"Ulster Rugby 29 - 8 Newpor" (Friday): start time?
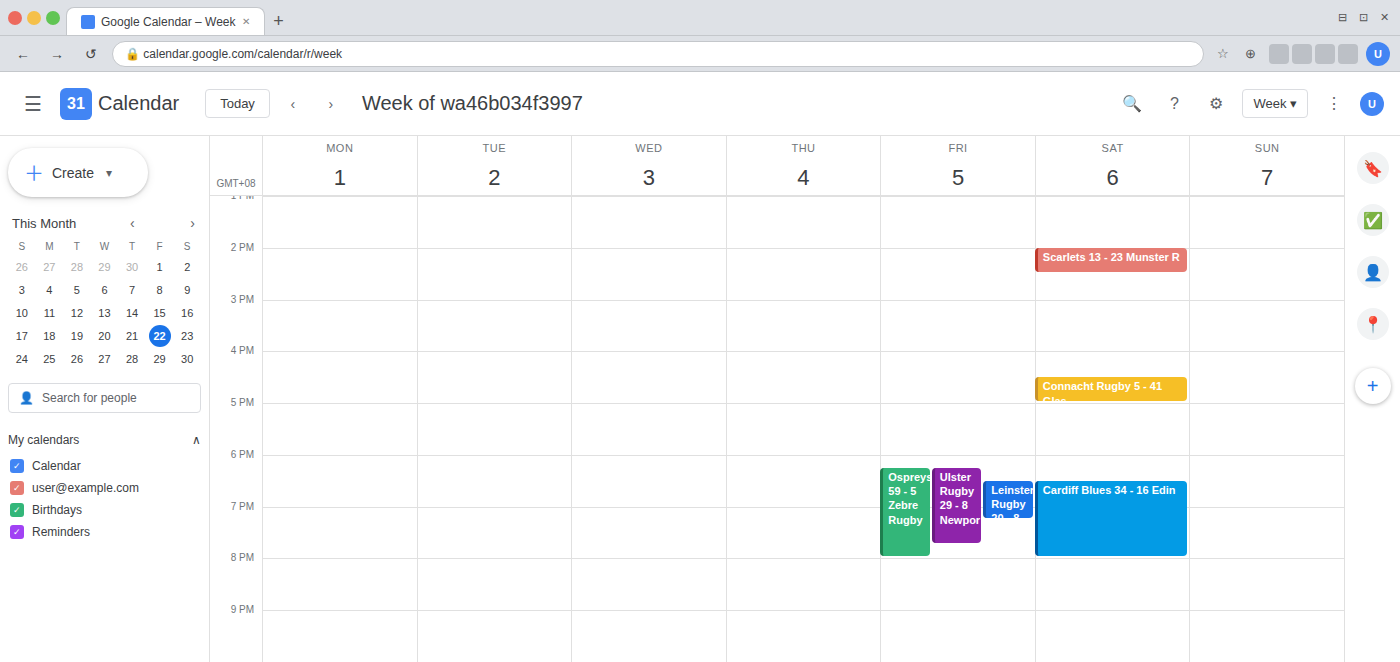
18:15